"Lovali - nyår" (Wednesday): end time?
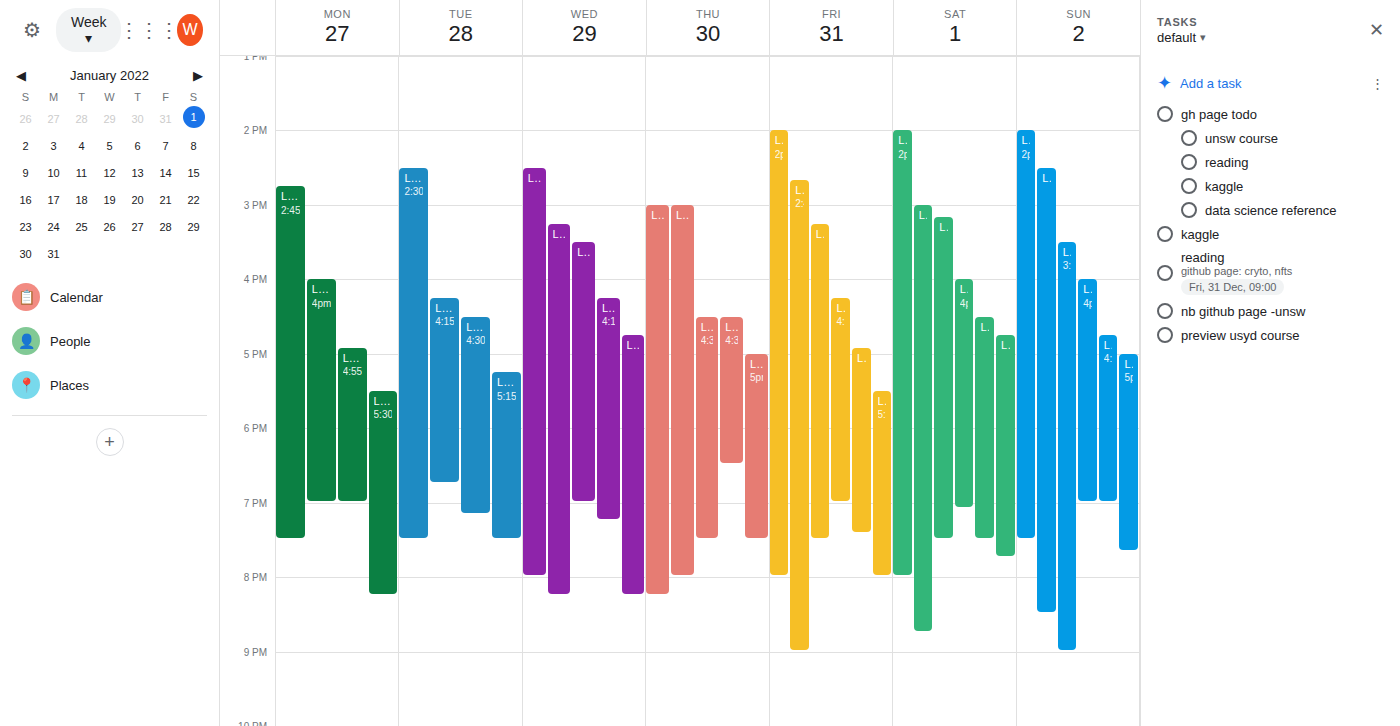
8:15 PM